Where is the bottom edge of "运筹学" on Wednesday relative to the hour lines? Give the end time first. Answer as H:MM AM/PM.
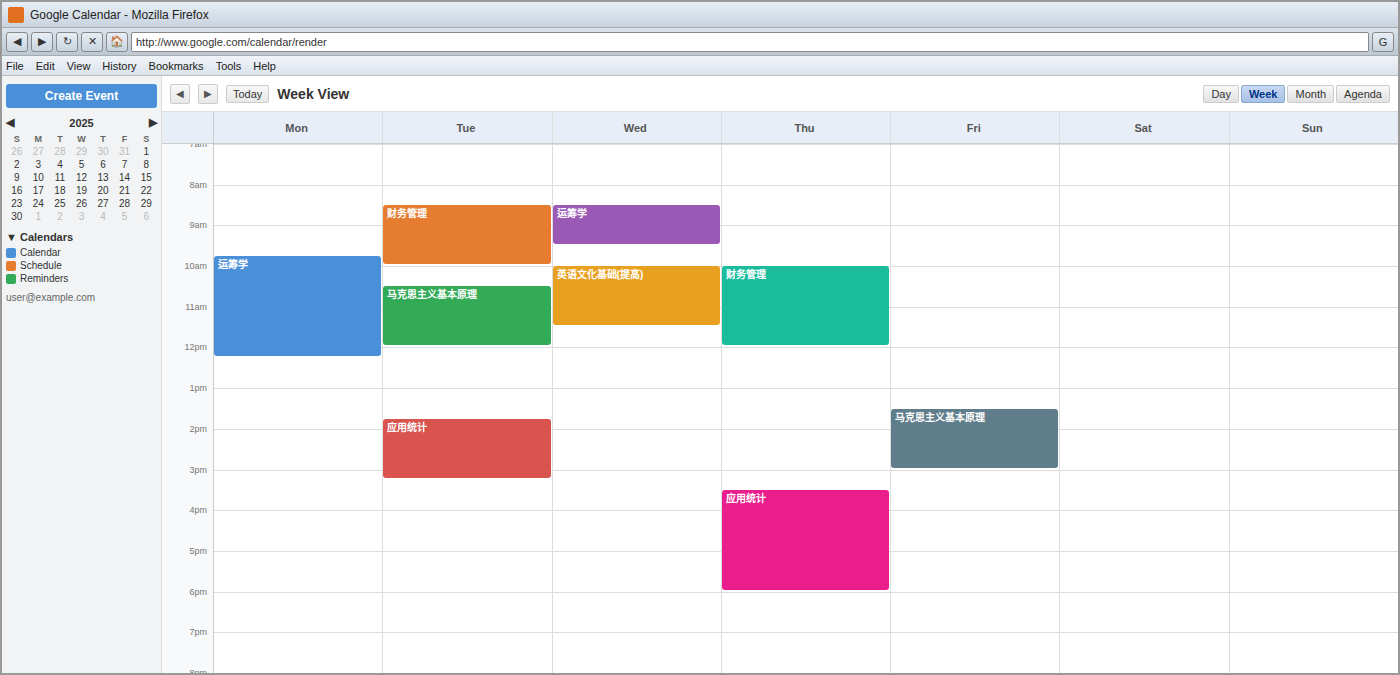
9:30 AM -- halfway between the 9 AM and 10 AM lines.